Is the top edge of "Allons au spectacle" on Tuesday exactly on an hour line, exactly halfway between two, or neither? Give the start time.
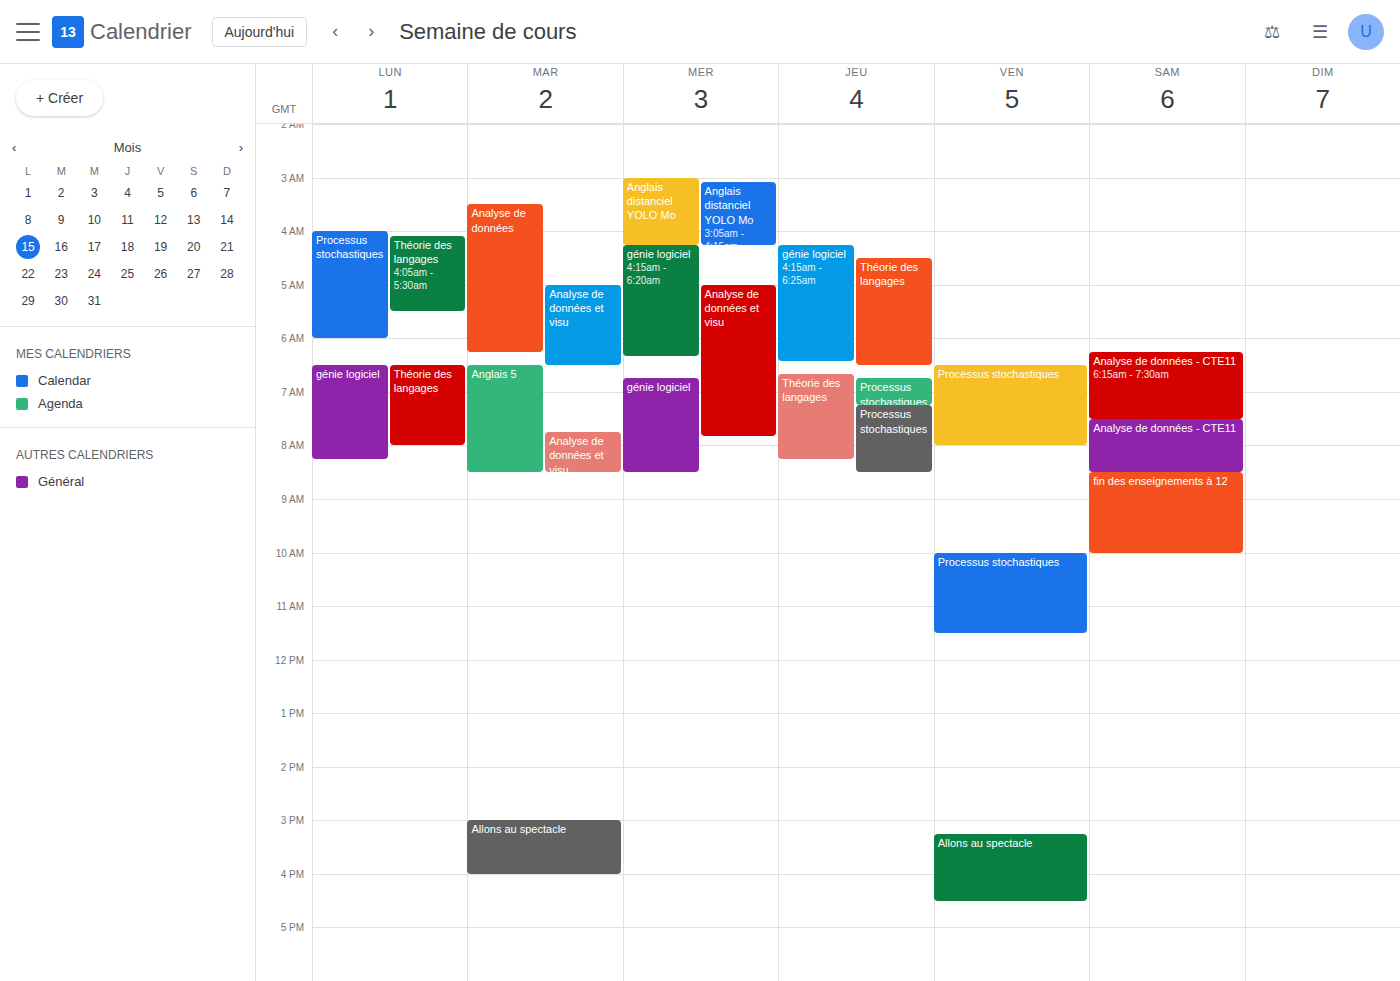
3:00 PM -- exactly on the 3 PM line.